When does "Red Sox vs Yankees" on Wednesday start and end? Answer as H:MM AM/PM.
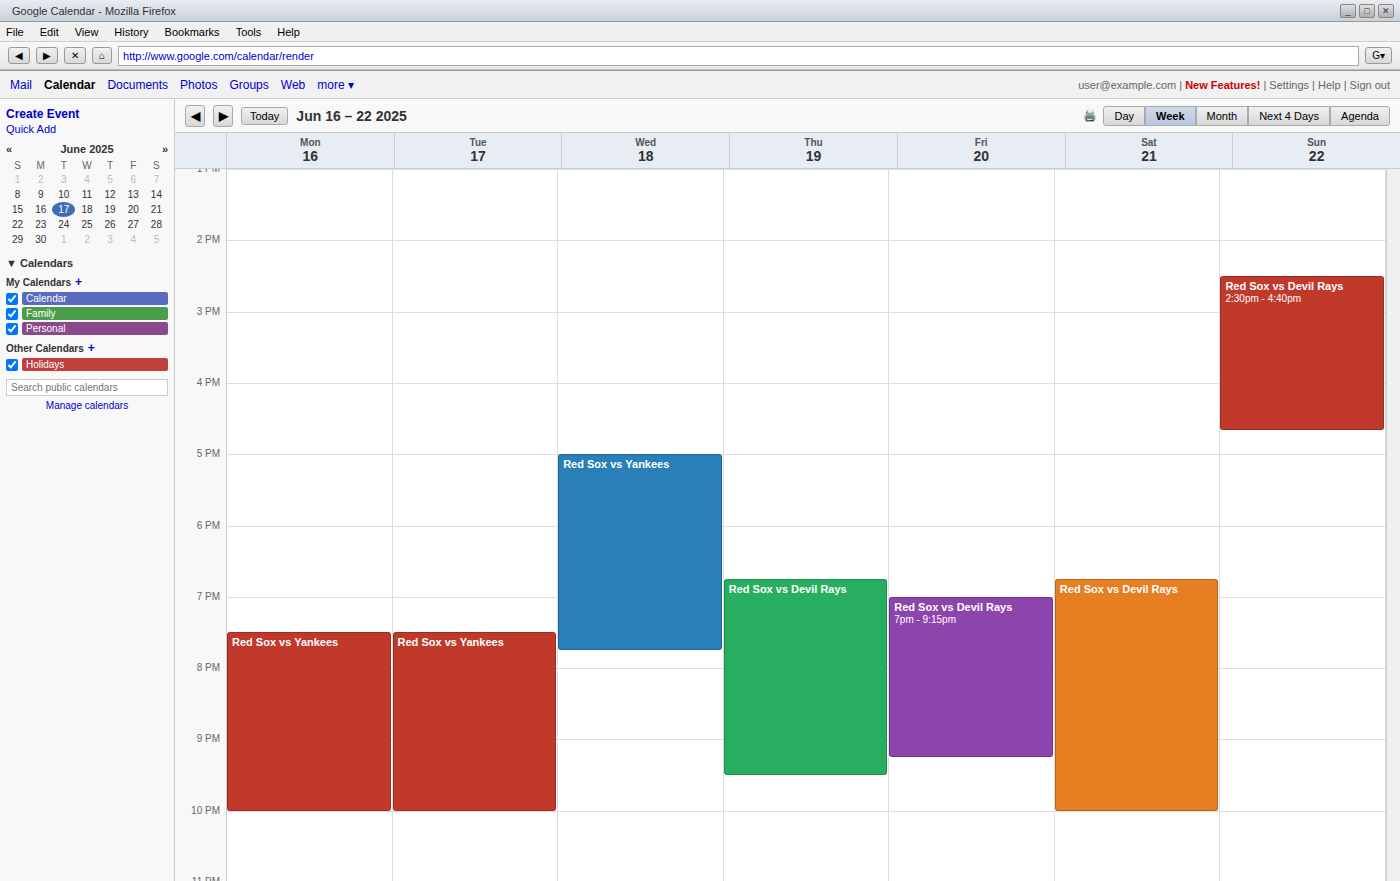
5:00 PM to 7:45 PM